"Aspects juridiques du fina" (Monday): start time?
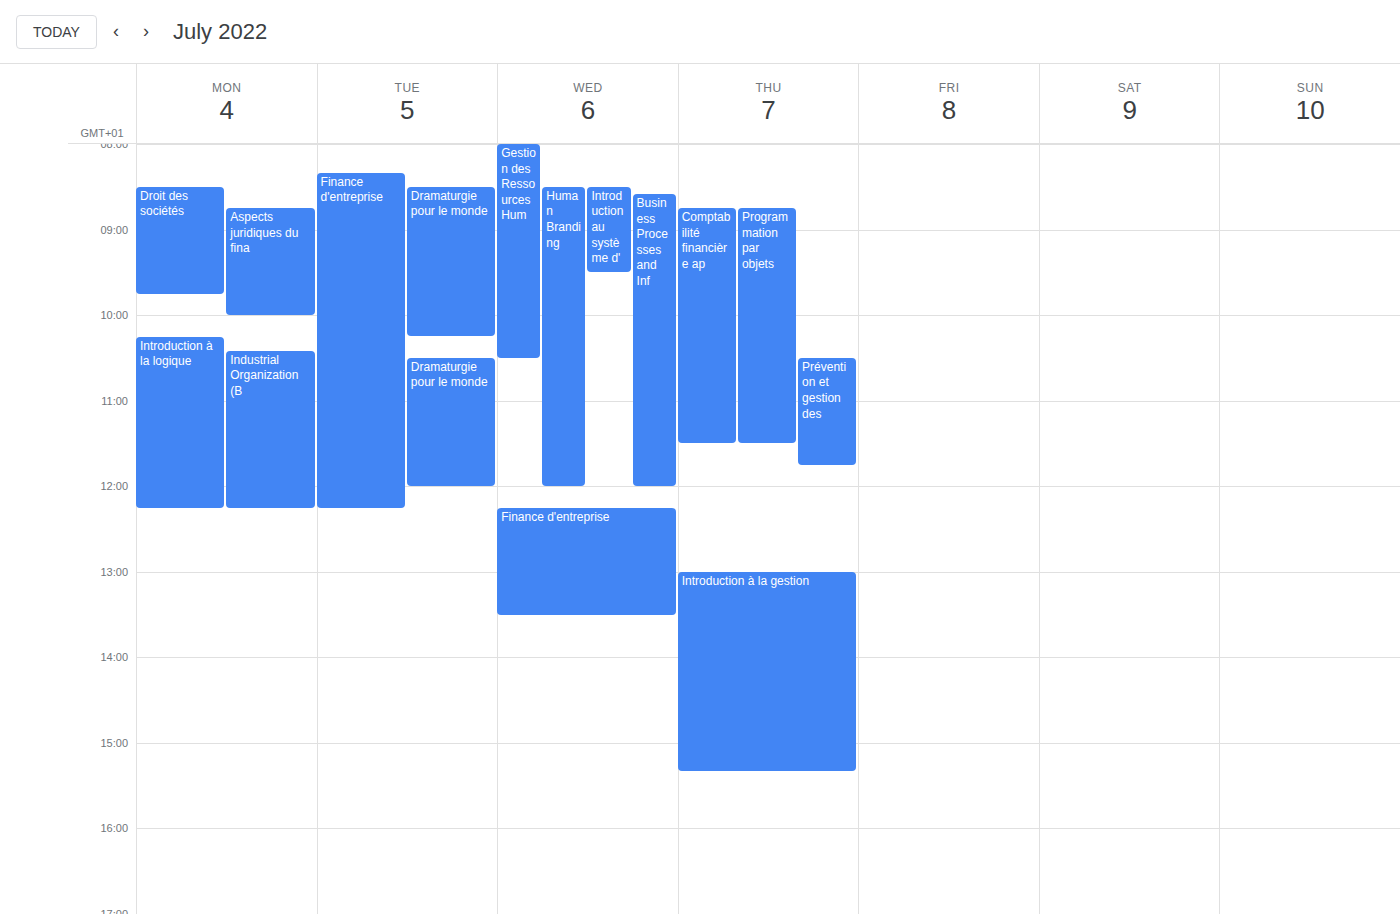
8:45 AM